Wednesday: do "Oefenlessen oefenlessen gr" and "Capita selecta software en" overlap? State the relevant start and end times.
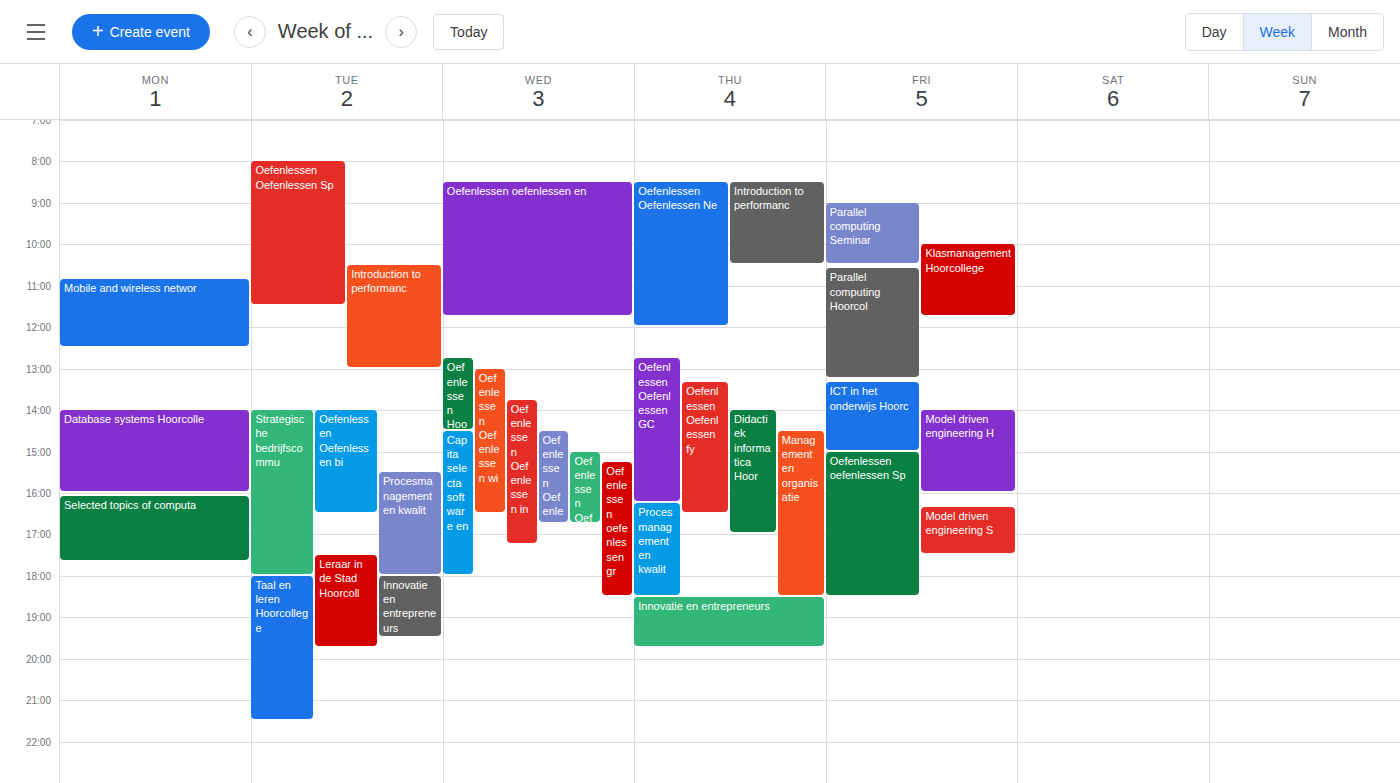
"Oefenlessen oefenlessen gr" starts at 3:15 PM, before "Capita selecta software en" ends at 6:00 PM -- they overlap.